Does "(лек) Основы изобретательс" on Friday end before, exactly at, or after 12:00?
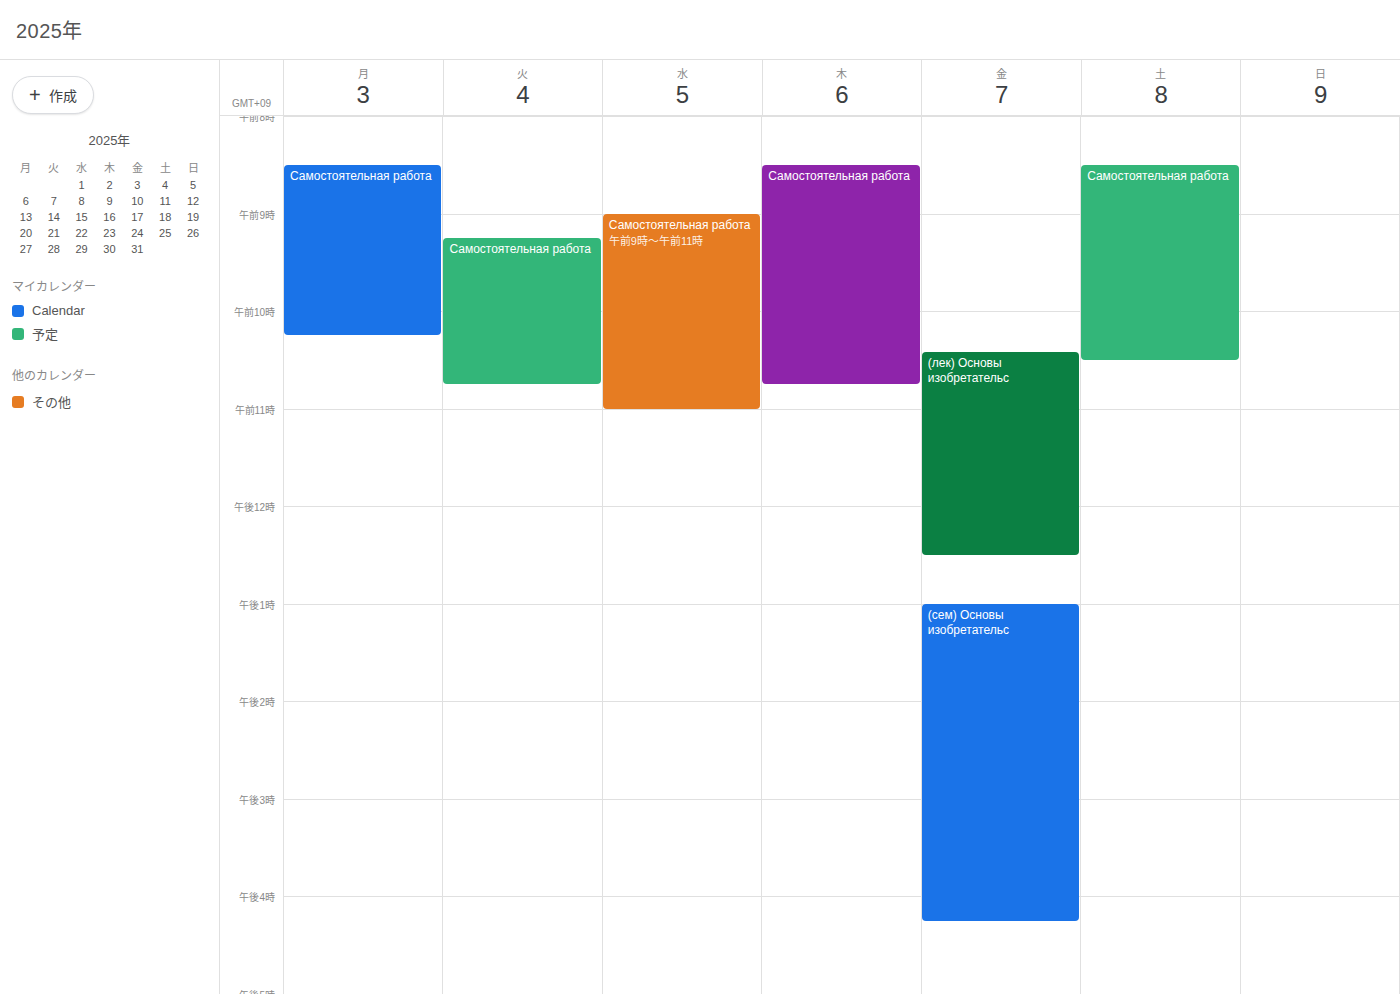
12:30 -- after 12:00, 30 minutes below the 12:00 line.